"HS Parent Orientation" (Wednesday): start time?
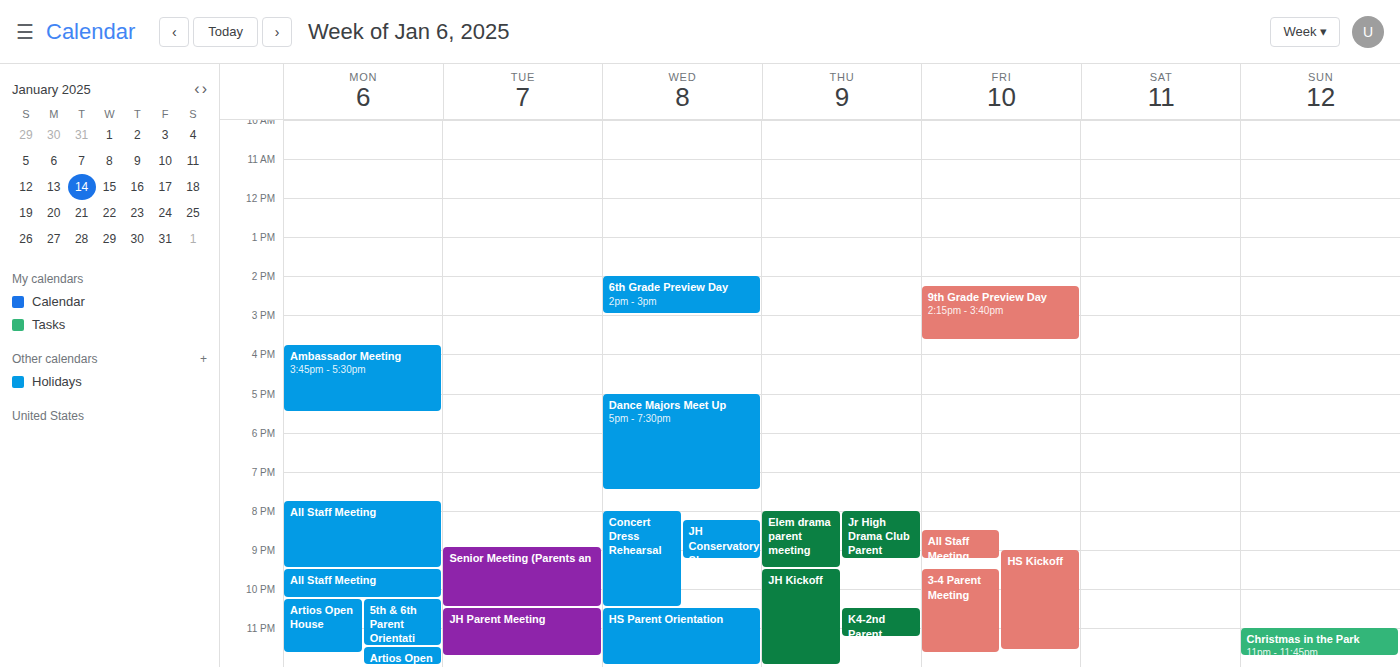
10:30 PM